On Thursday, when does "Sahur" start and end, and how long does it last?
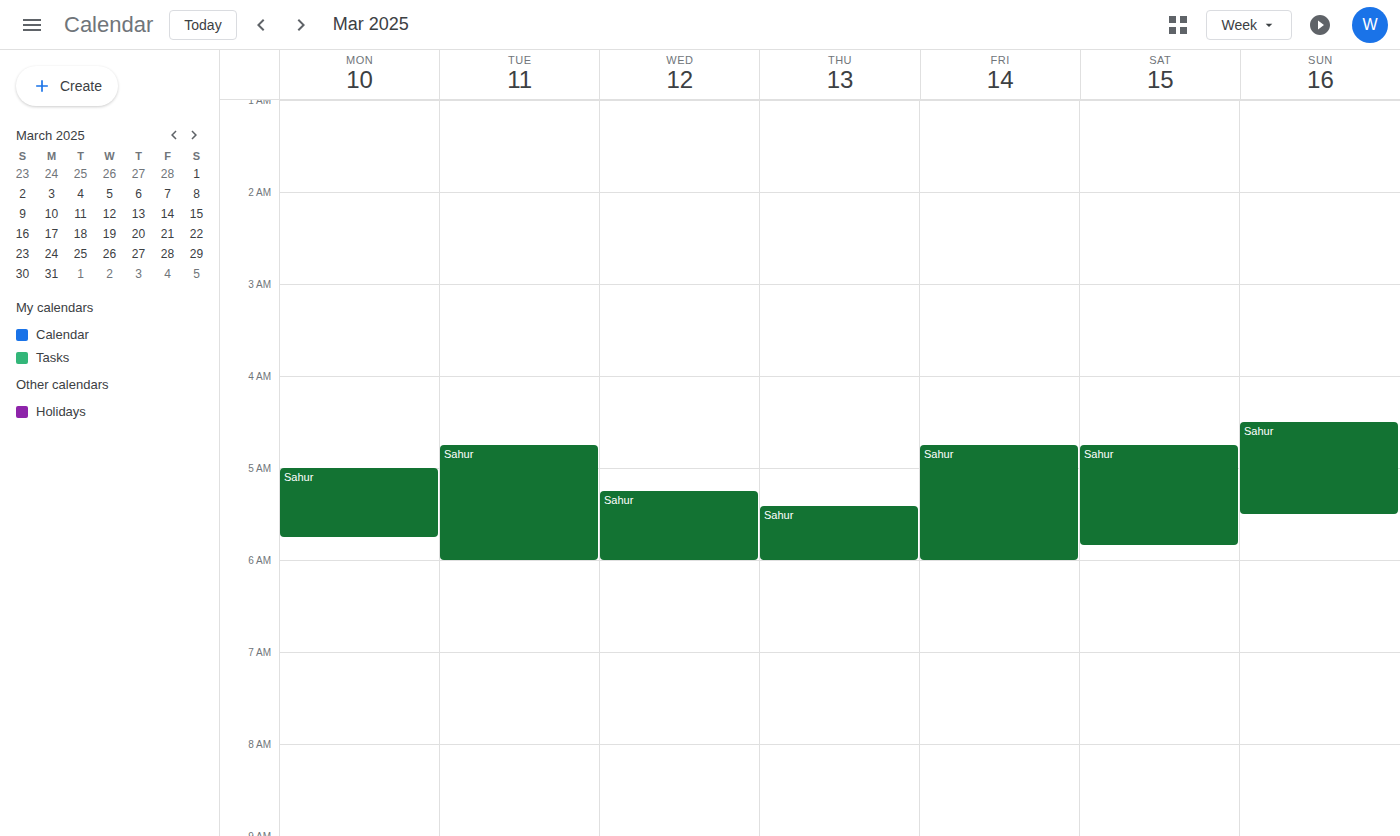
5:25 AM to 6:00 AM, 35 minutes